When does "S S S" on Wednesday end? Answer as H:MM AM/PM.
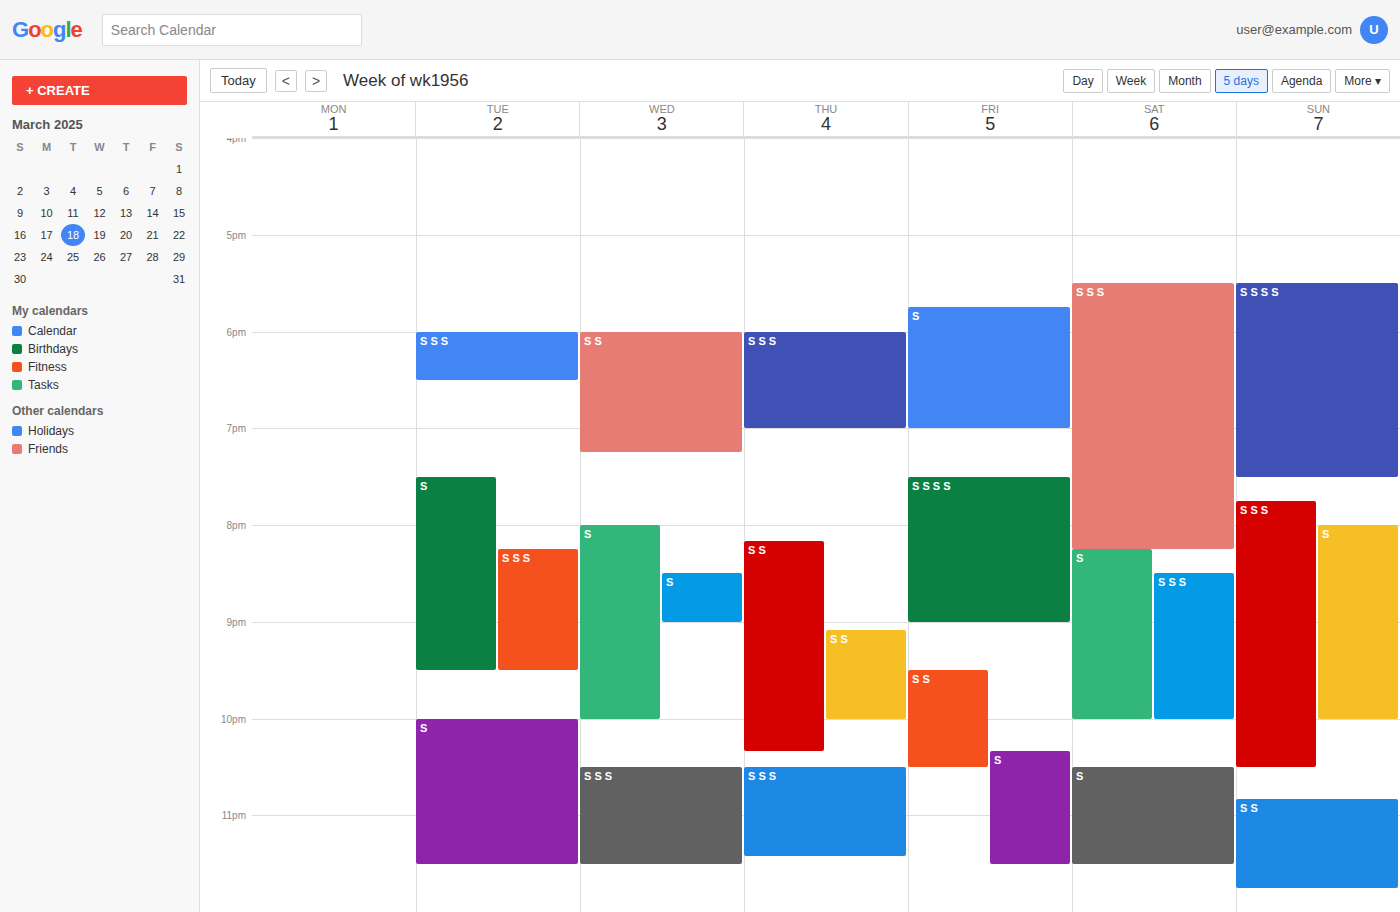
11:30 PM